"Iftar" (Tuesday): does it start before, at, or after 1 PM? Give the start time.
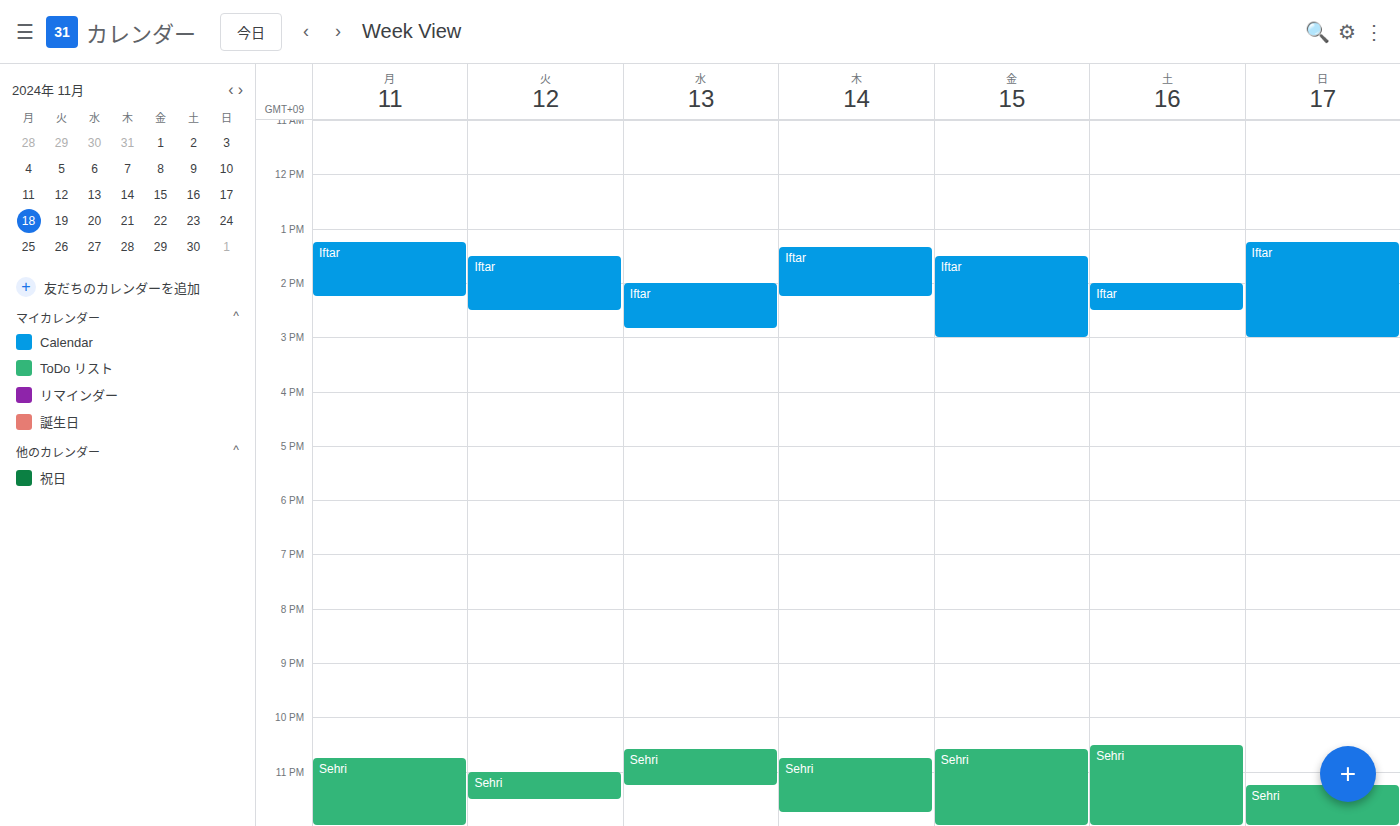
1:30 PM -- after 1 PM, 30 minutes below the 1 PM line.